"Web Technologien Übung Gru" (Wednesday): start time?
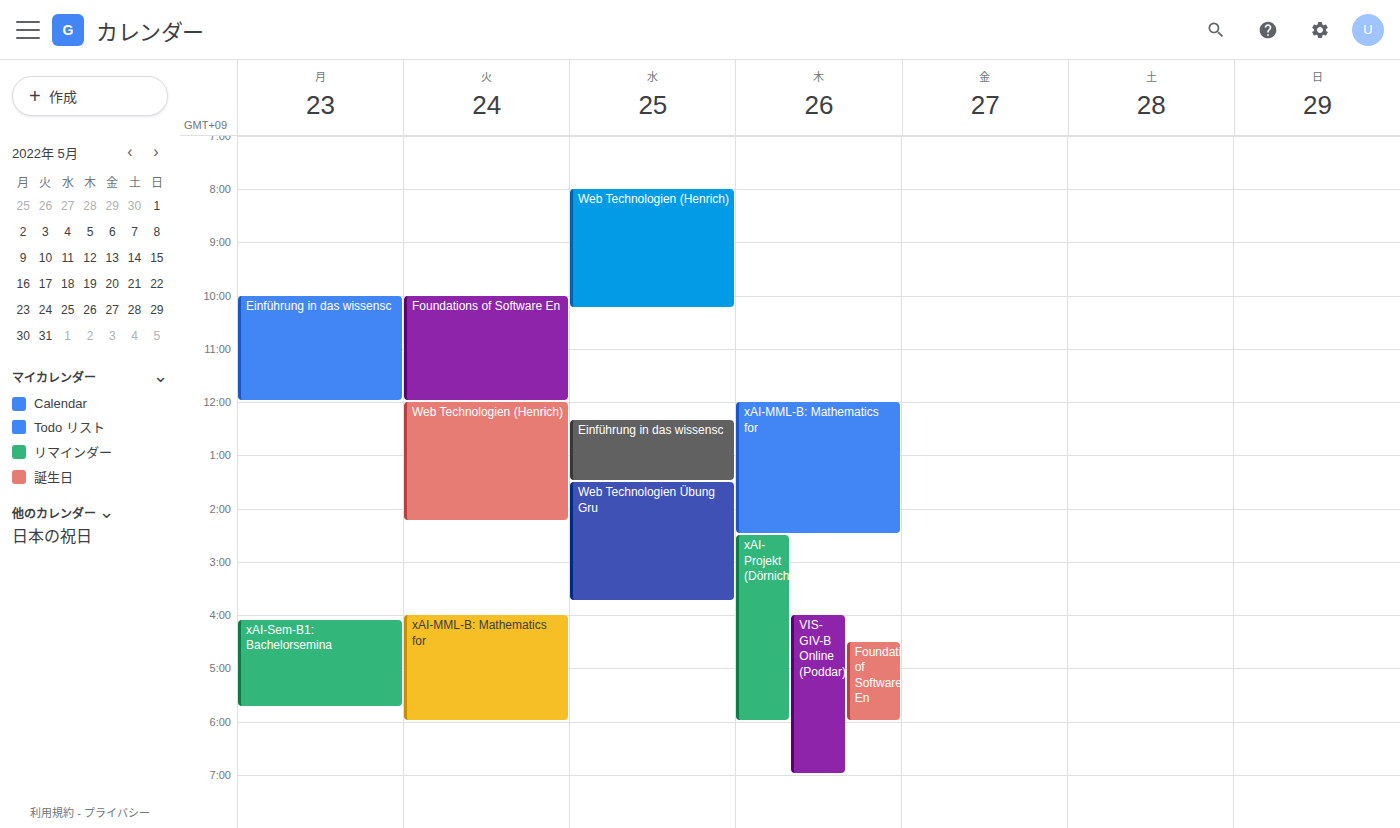
1:30 PM